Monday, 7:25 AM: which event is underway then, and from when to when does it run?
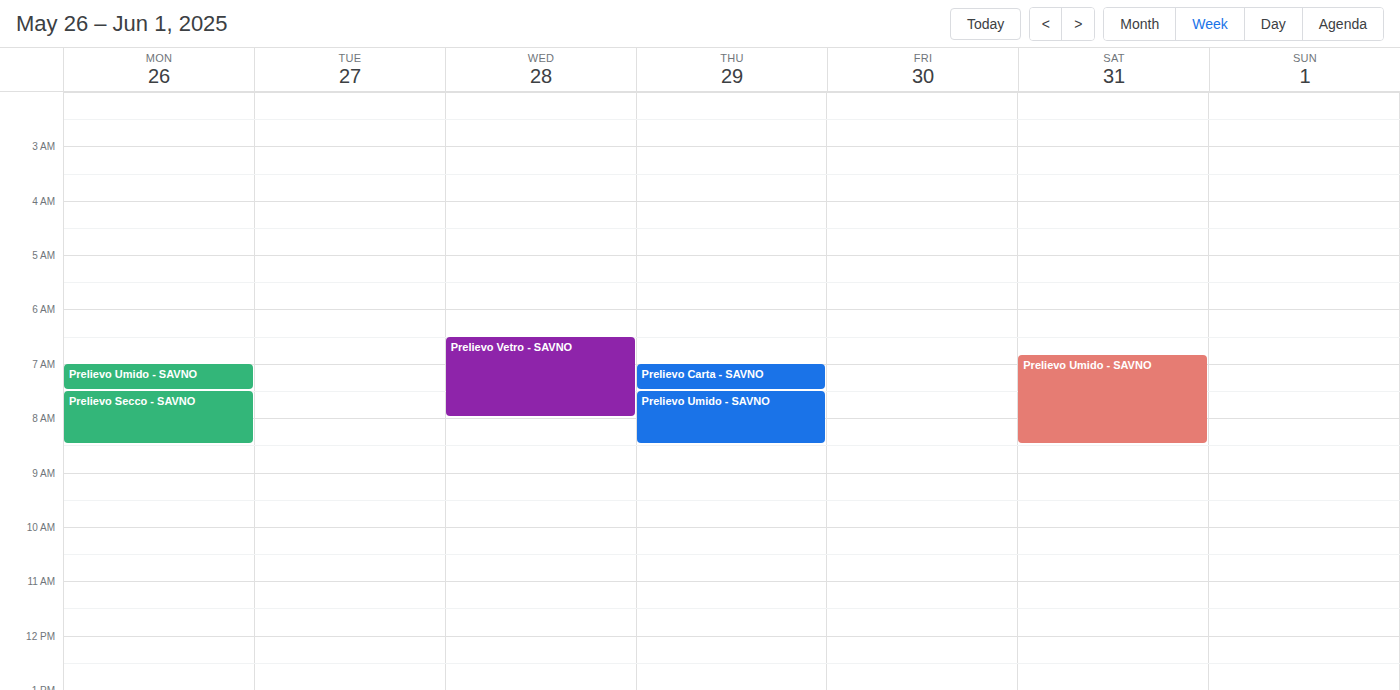
"Prelievo Umido - SAVNO", 7:00 AM to 7:30 AM